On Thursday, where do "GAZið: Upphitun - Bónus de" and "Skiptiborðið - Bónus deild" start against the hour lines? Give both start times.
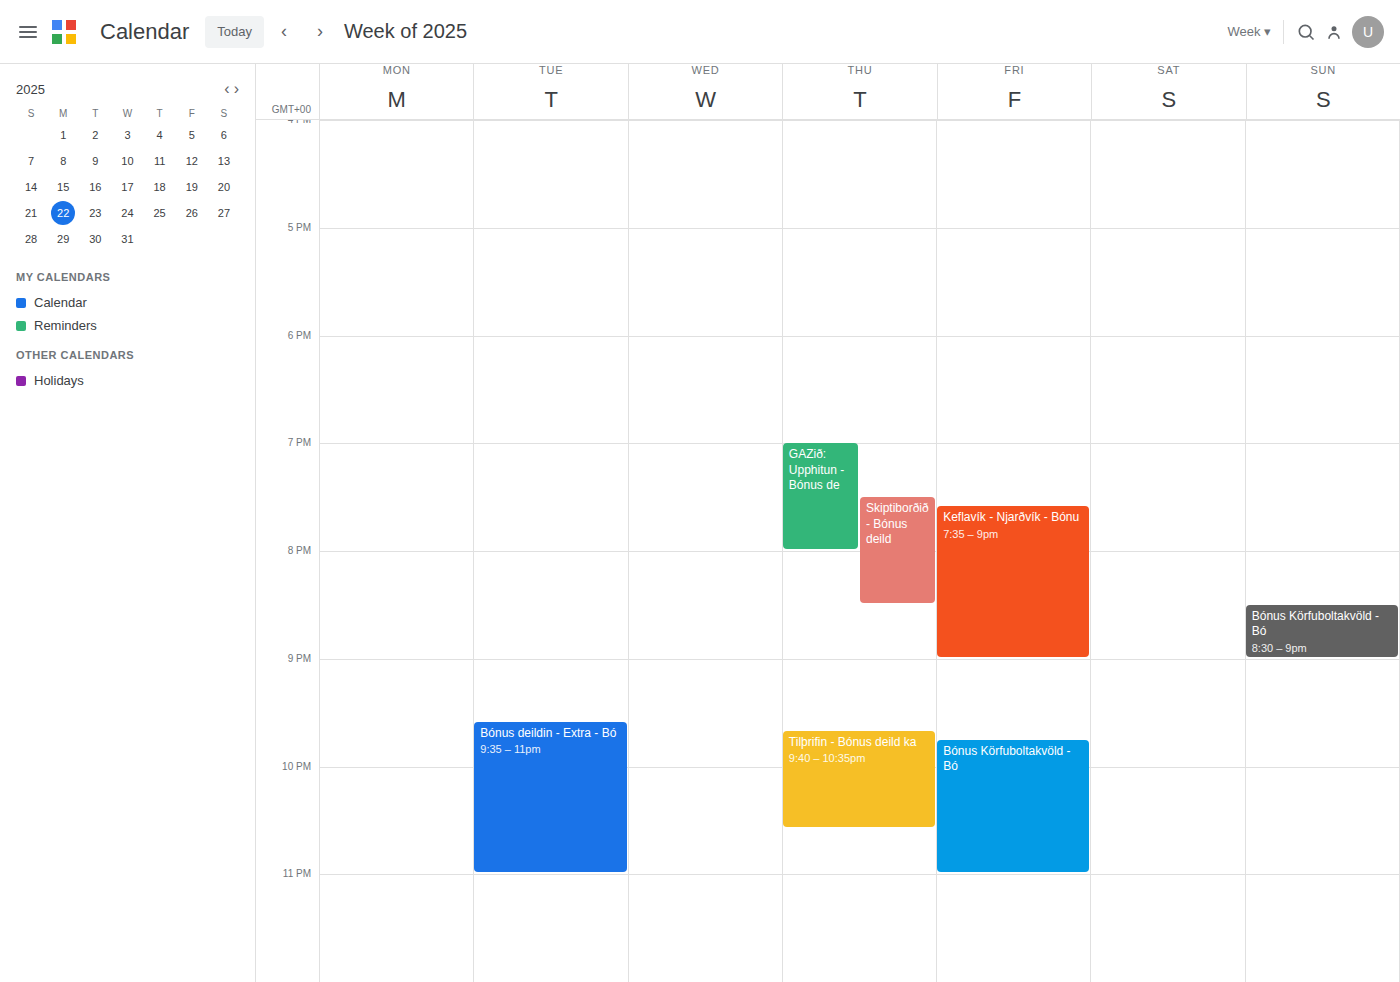
"GAZið: Upphitun - Bónus de": 7:00 PM, exactly on the 7 PM line. "Skiptiborðið - Bónus deild": 7:30 PM, halfway between the 7 PM and 8 PM lines.